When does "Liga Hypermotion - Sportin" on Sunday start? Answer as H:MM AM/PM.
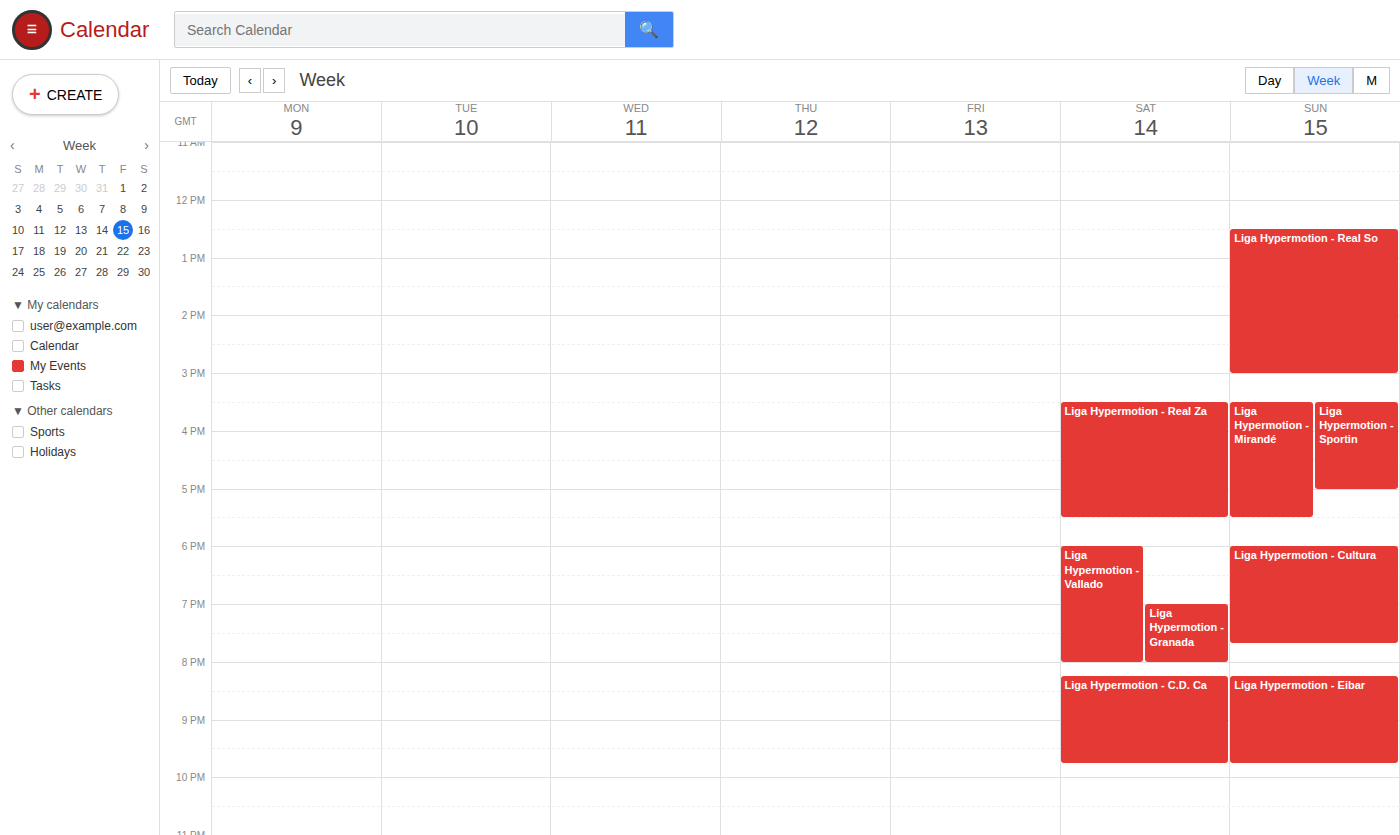
3:30 PM